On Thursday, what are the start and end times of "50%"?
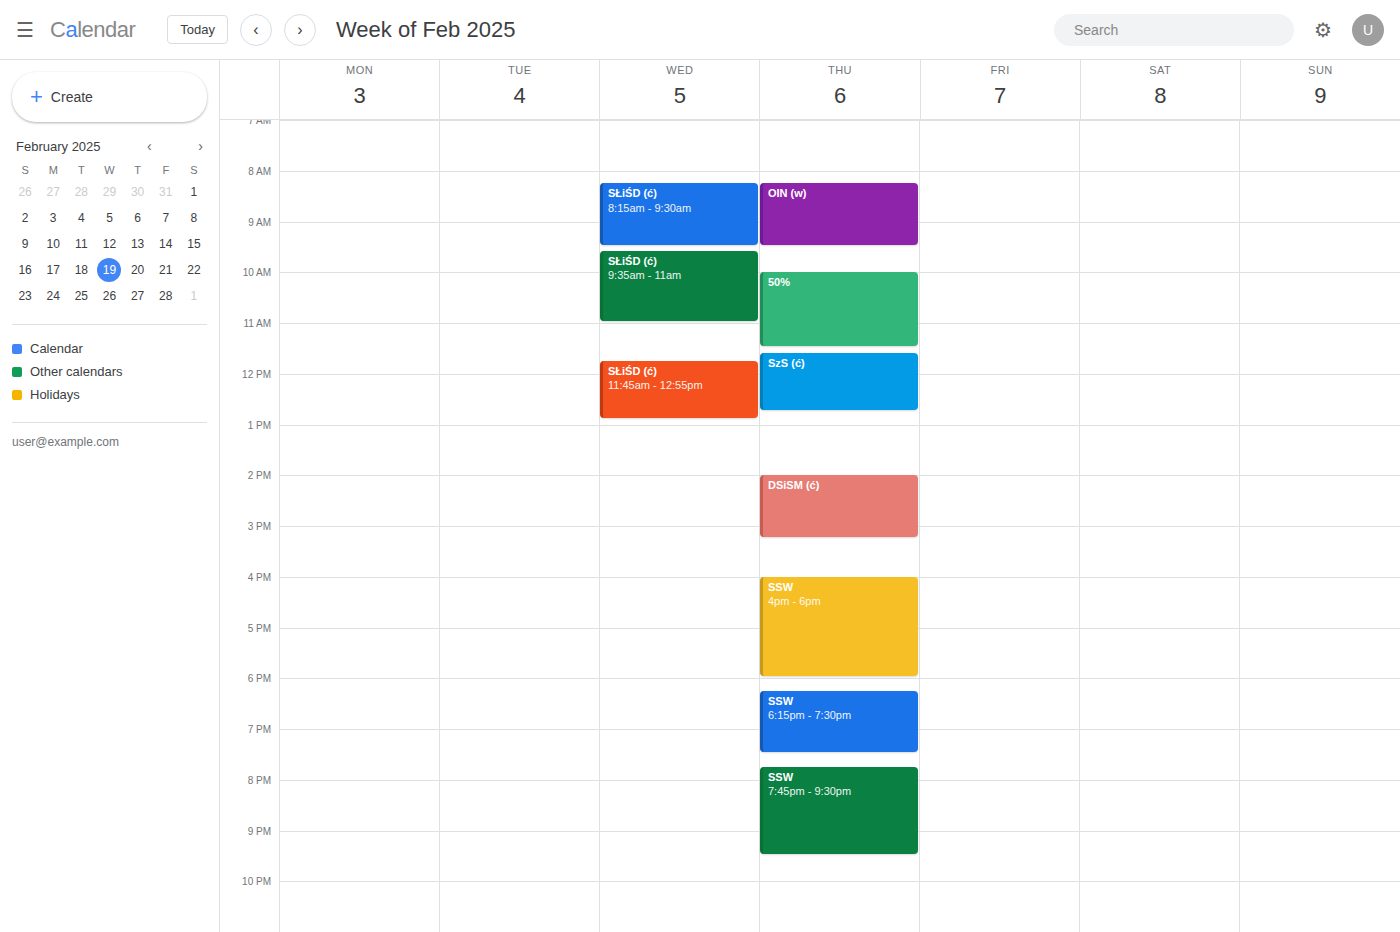
10:00 AM to 11:30 AM